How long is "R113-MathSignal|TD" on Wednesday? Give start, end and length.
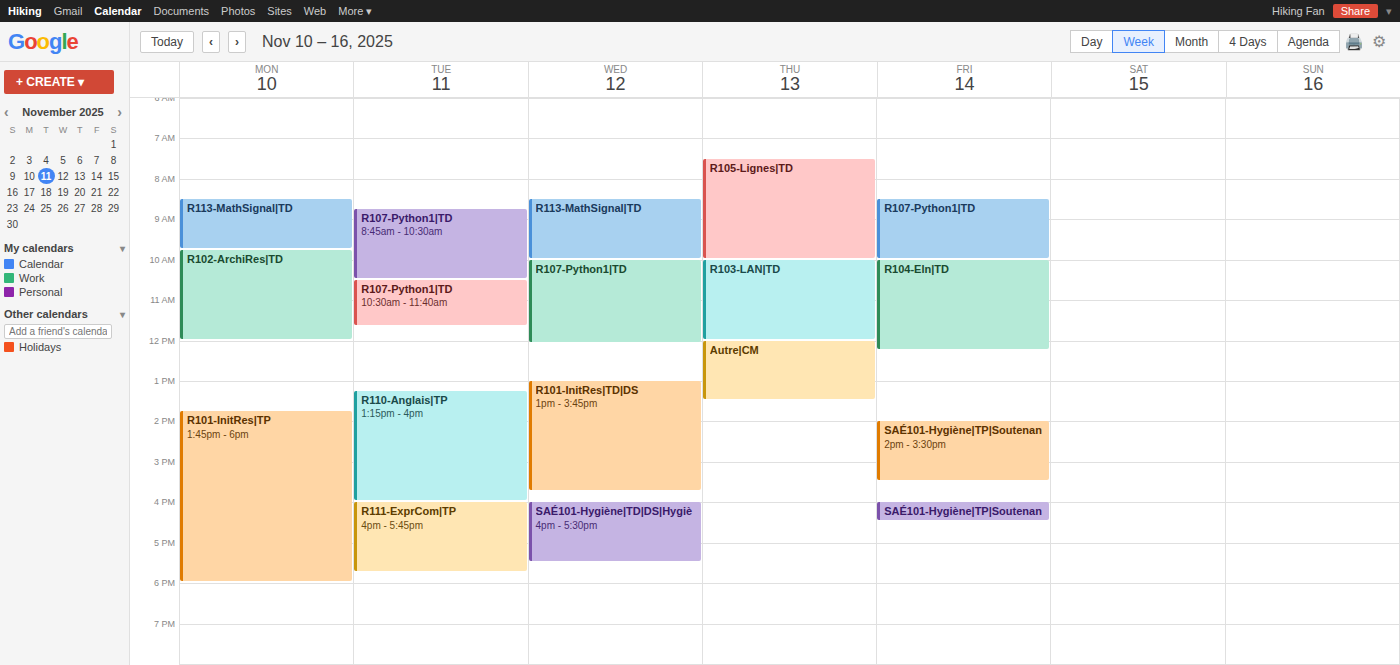
8:30 AM to 10:00 AM, 1 hour 30 minutes